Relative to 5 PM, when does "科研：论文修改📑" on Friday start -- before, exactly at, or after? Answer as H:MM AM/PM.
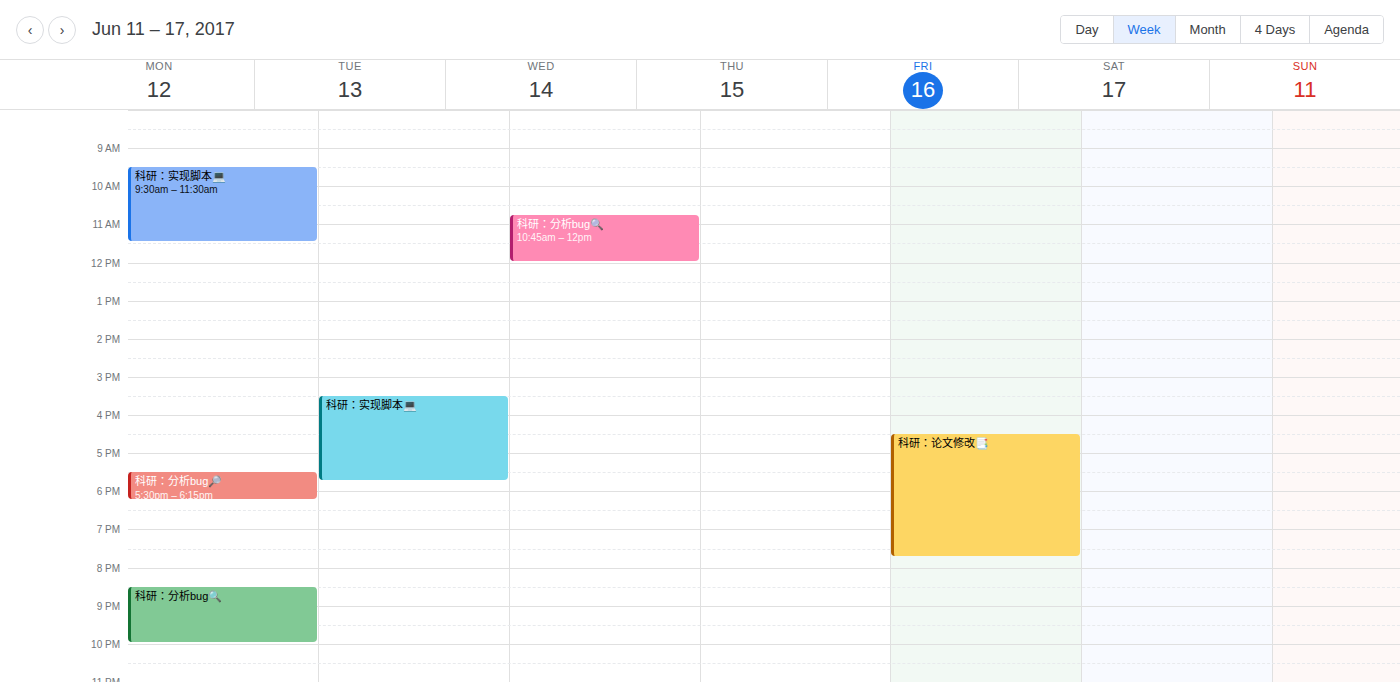
4:30 PM -- before 5 PM, 30 minutes above the 5 PM line.